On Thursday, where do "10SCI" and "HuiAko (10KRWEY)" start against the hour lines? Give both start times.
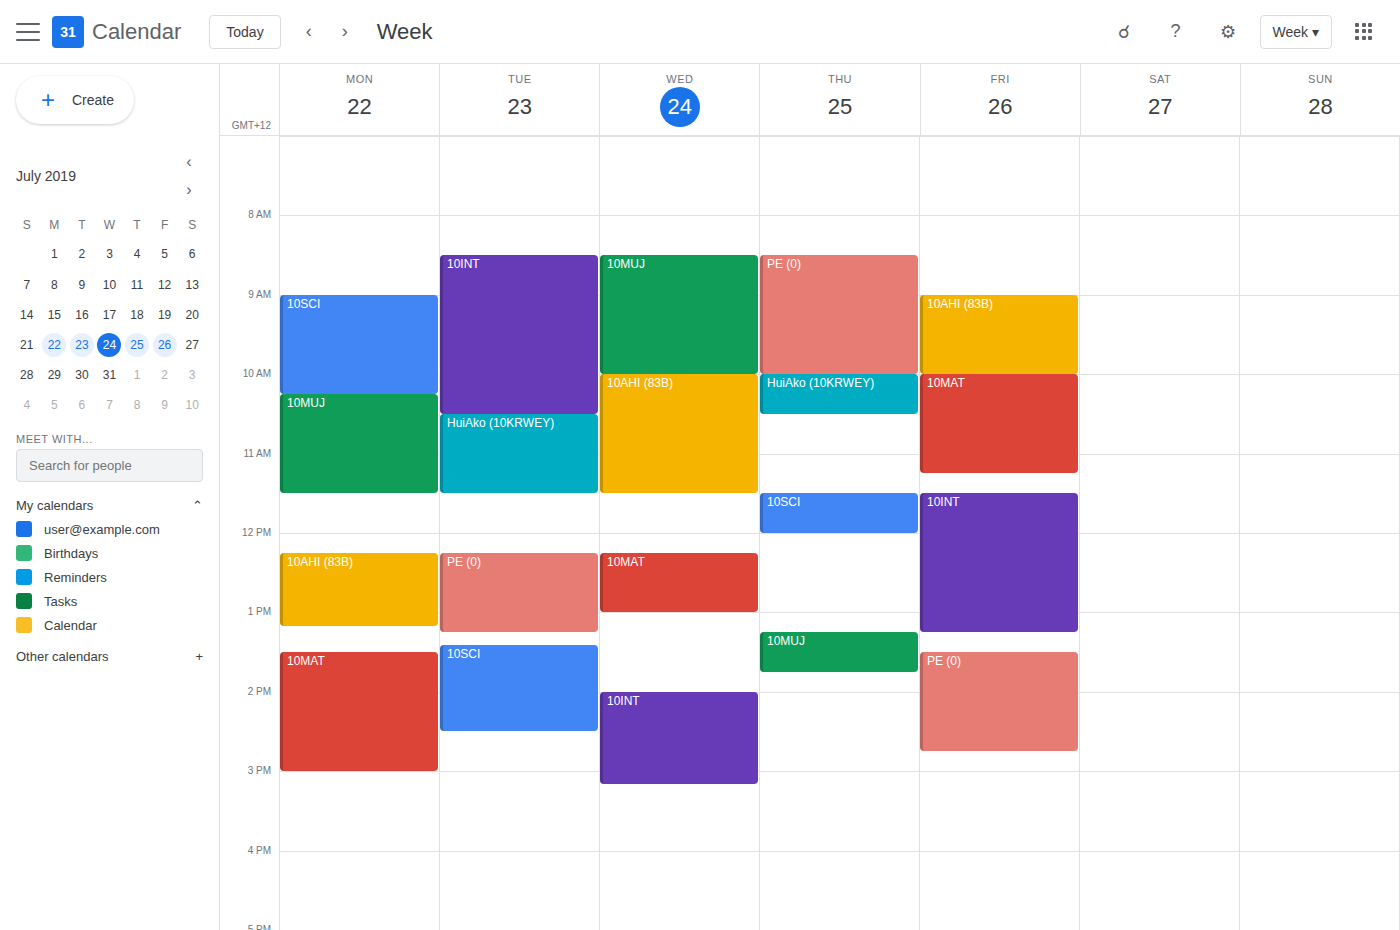
"10SCI": 11:30 AM, halfway between the 11 AM and 12 PM lines. "HuiAko (10KRWEY)": 10:00 AM, exactly on the 10 AM line.